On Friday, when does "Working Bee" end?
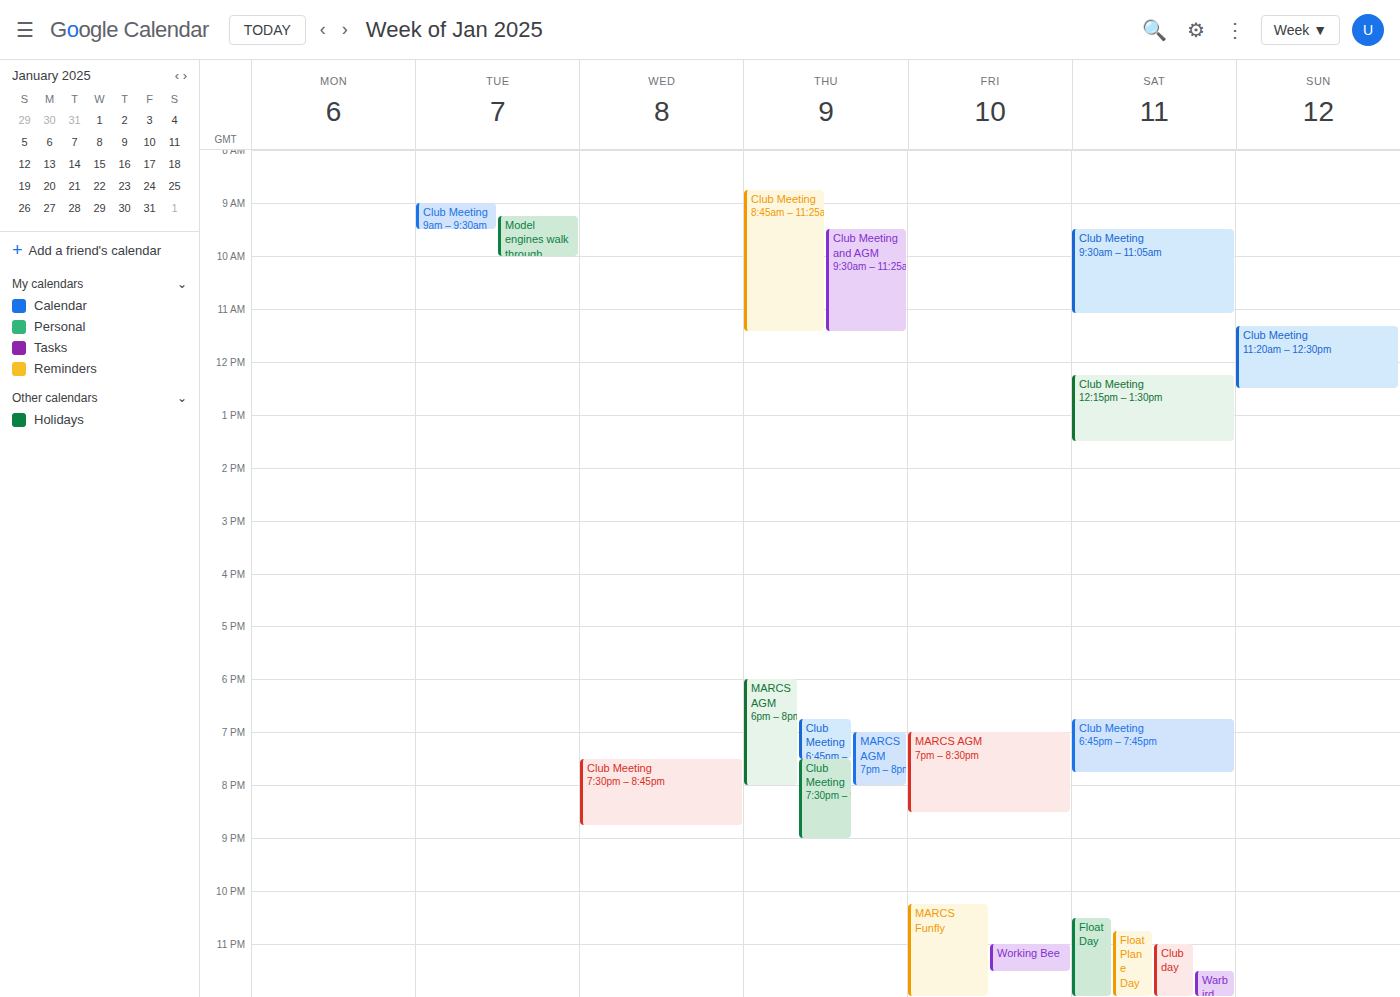
11:30 PM